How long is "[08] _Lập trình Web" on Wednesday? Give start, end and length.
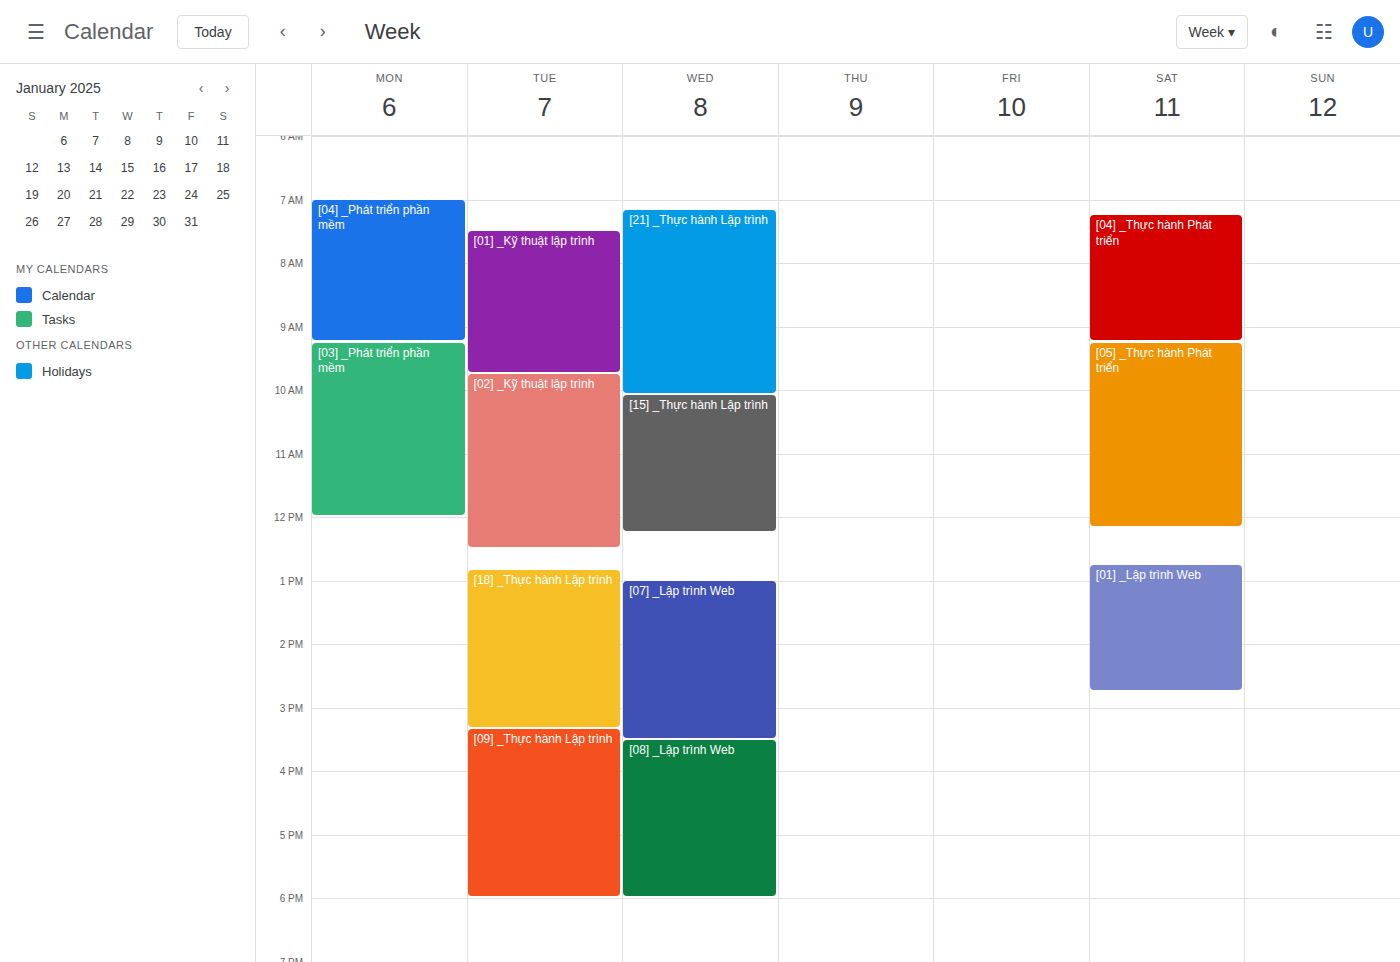
15:30 to 18:00, 2 hours 30 minutes